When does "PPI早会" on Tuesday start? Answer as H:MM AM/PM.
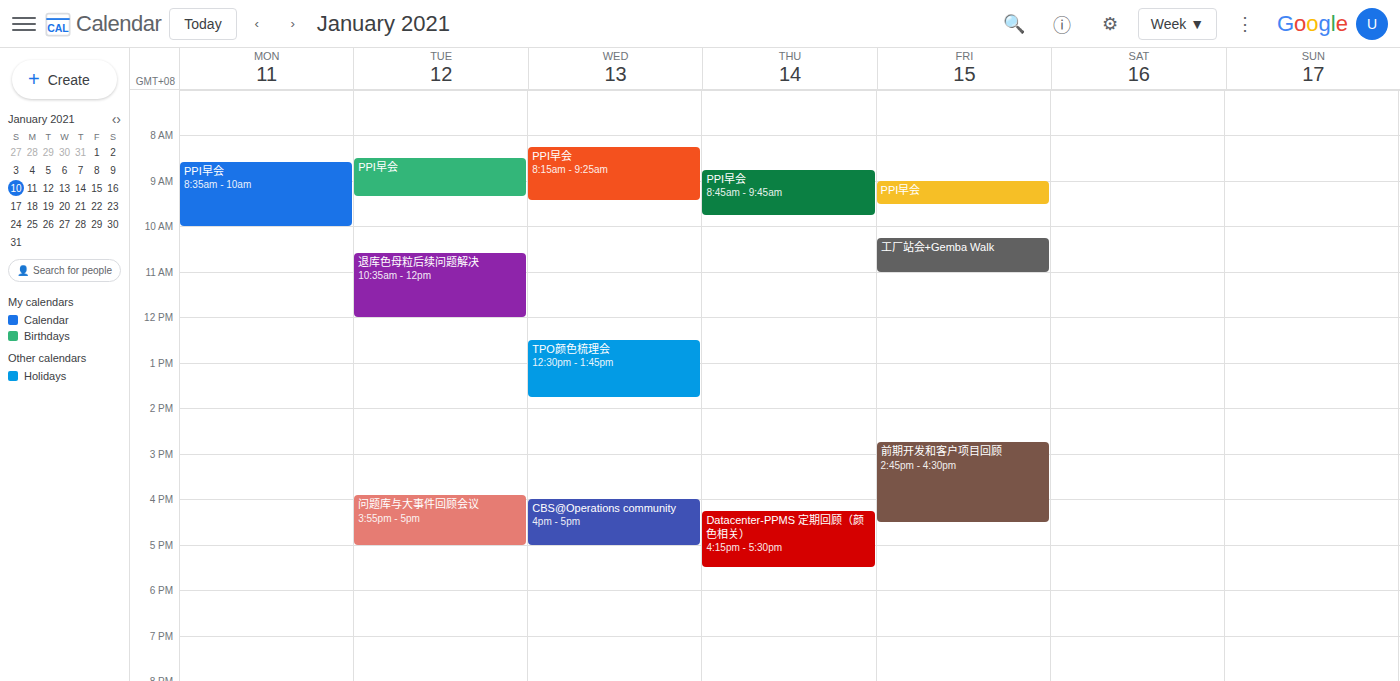
8:30 AM